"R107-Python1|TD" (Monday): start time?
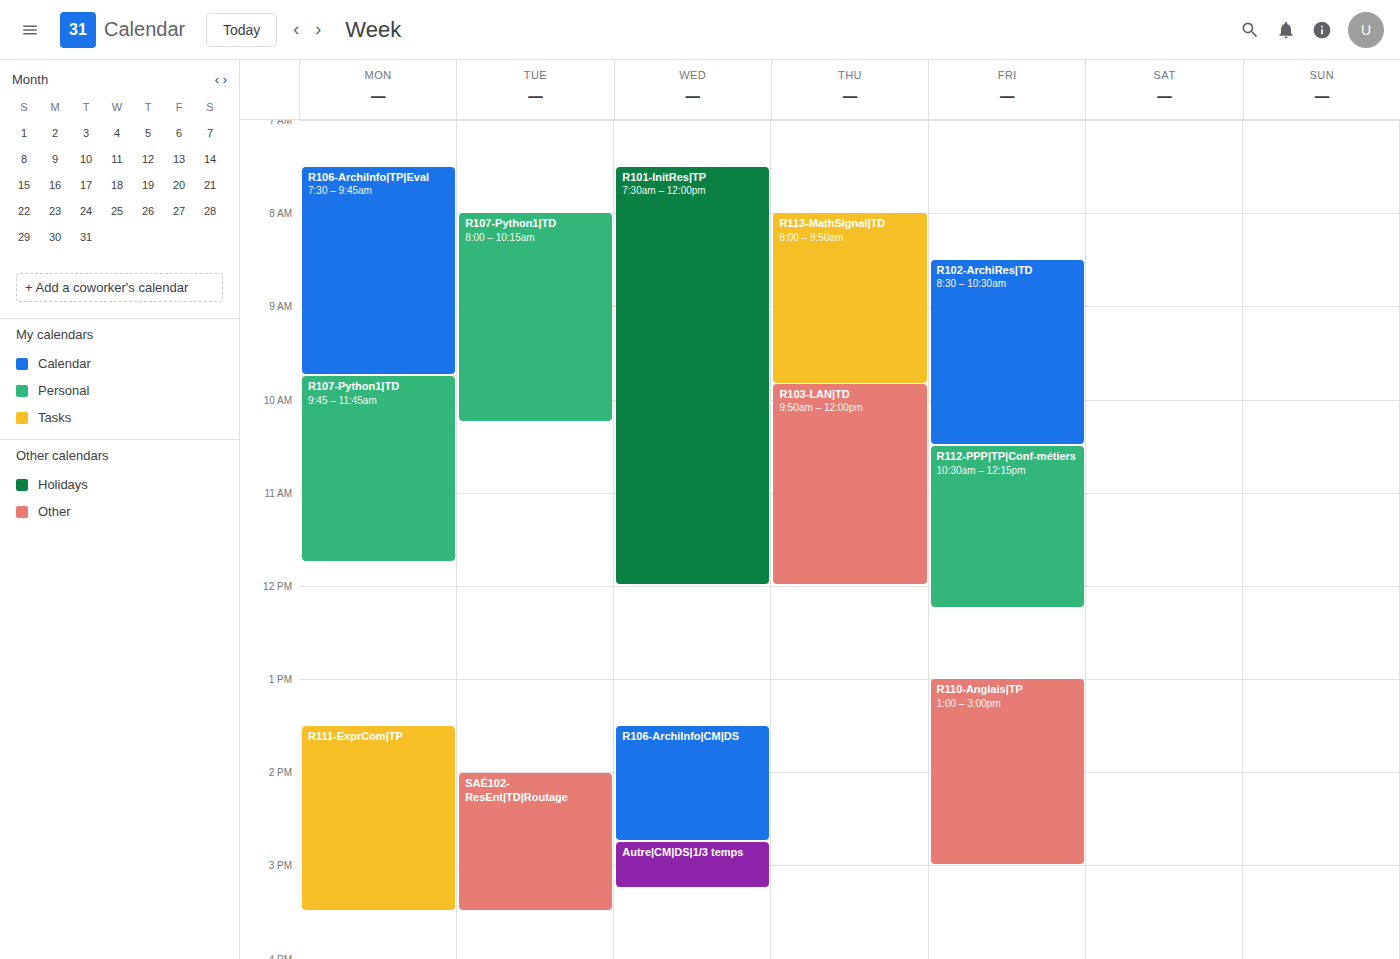
9:45 AM